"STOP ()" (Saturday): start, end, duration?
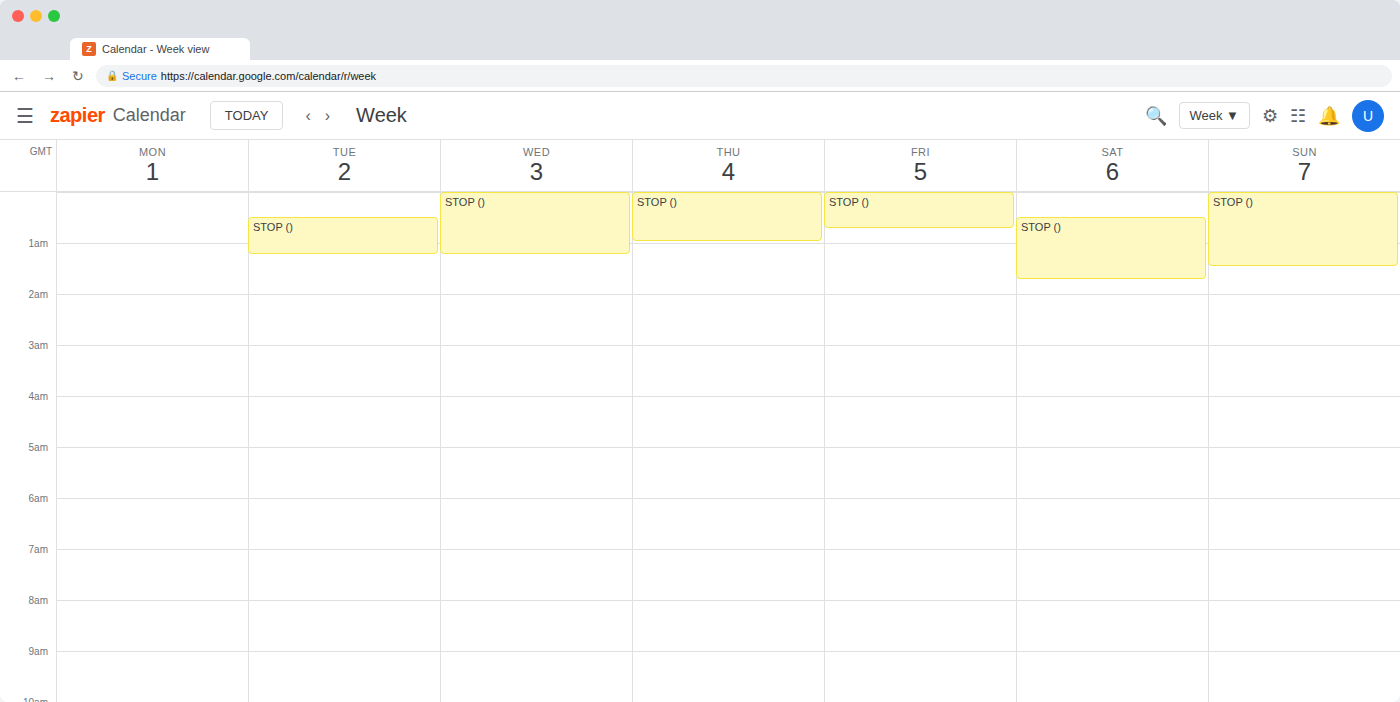
12:30 AM to 1:45 AM, 1 hour 15 minutes